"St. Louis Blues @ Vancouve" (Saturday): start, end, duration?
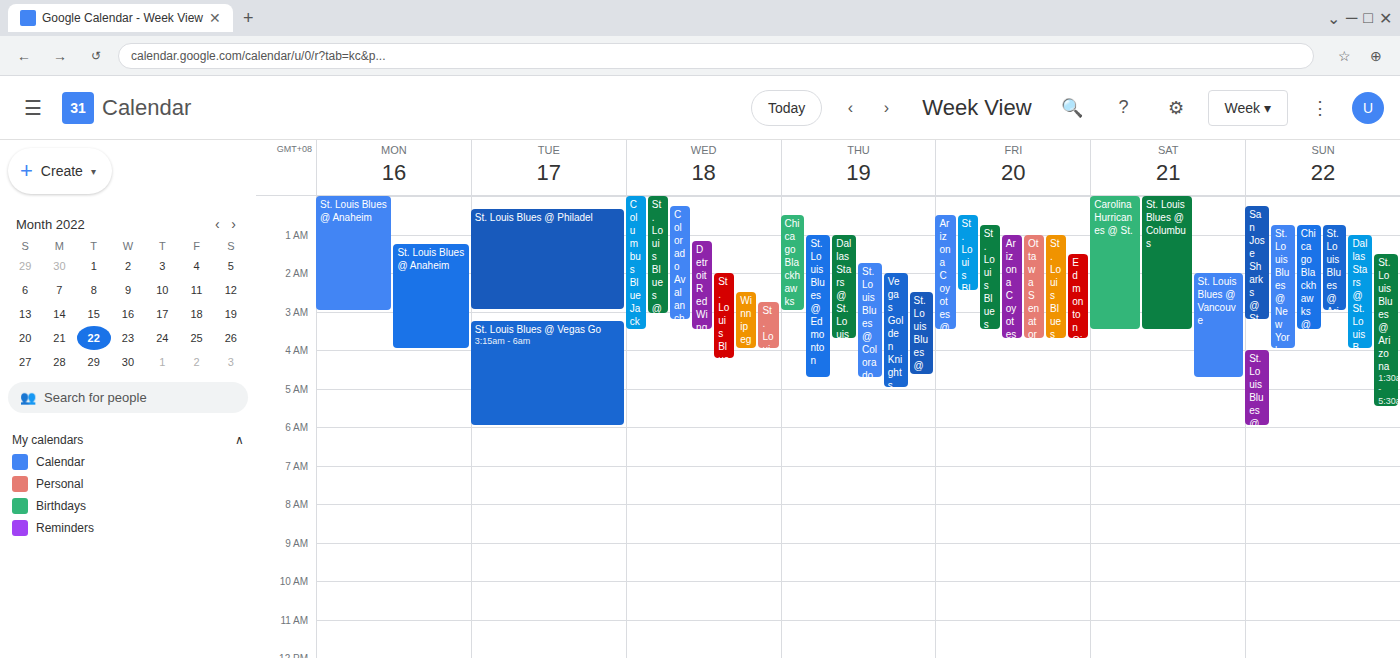
2:00 AM to 4:45 AM, 2 hours 45 minutes